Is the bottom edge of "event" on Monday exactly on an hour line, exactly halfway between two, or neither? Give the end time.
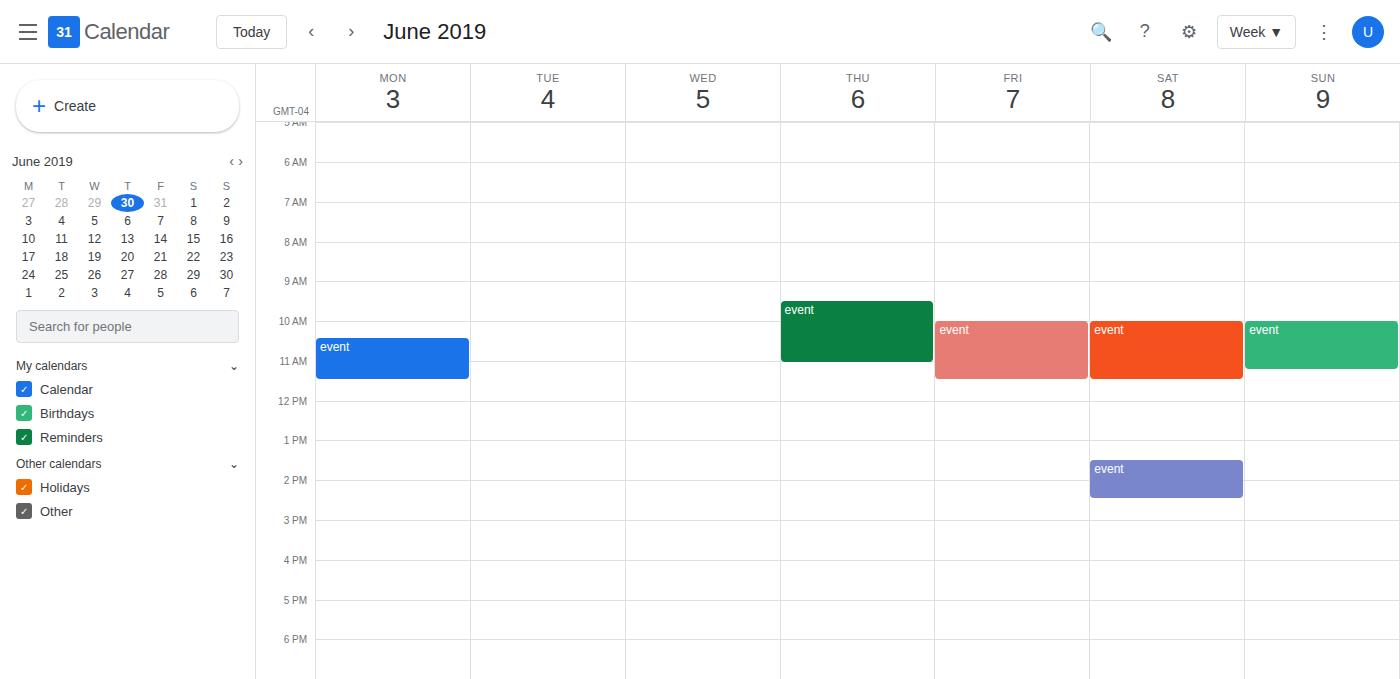
11:30 AM -- halfway between the 11 AM and 12 PM lines.